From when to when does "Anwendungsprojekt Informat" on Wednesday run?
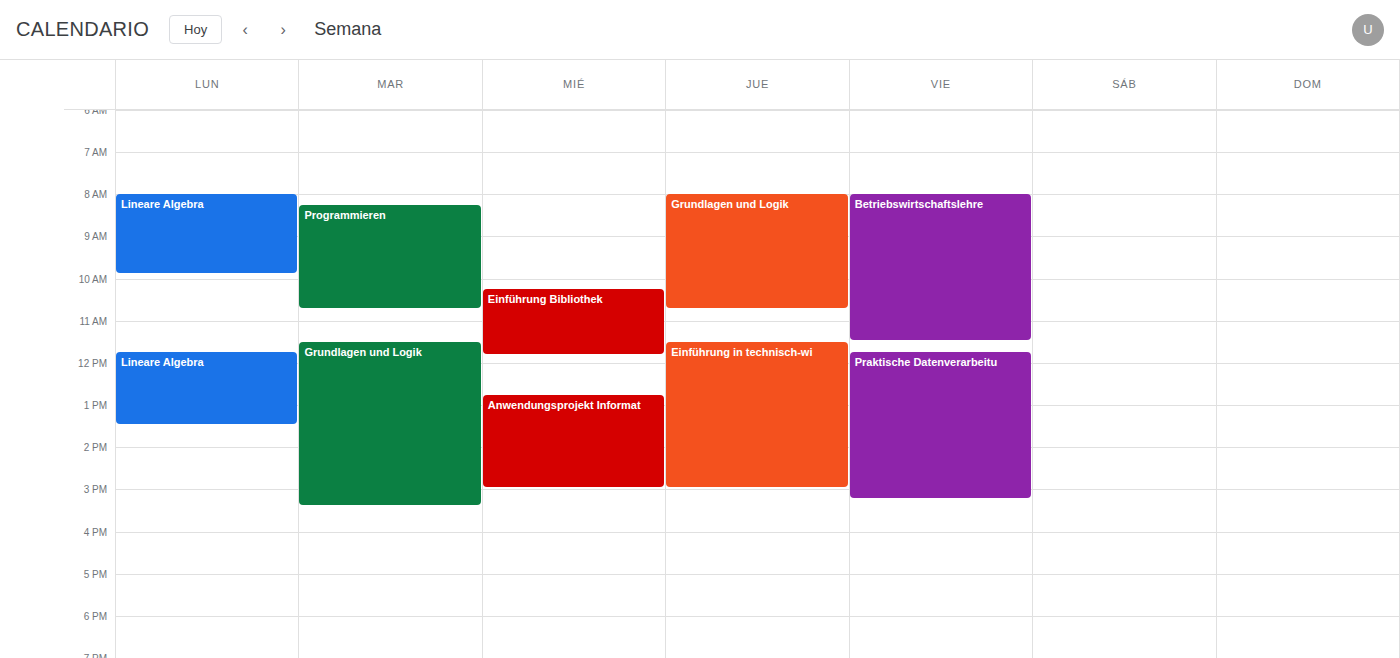
12:45 PM to 3:00 PM